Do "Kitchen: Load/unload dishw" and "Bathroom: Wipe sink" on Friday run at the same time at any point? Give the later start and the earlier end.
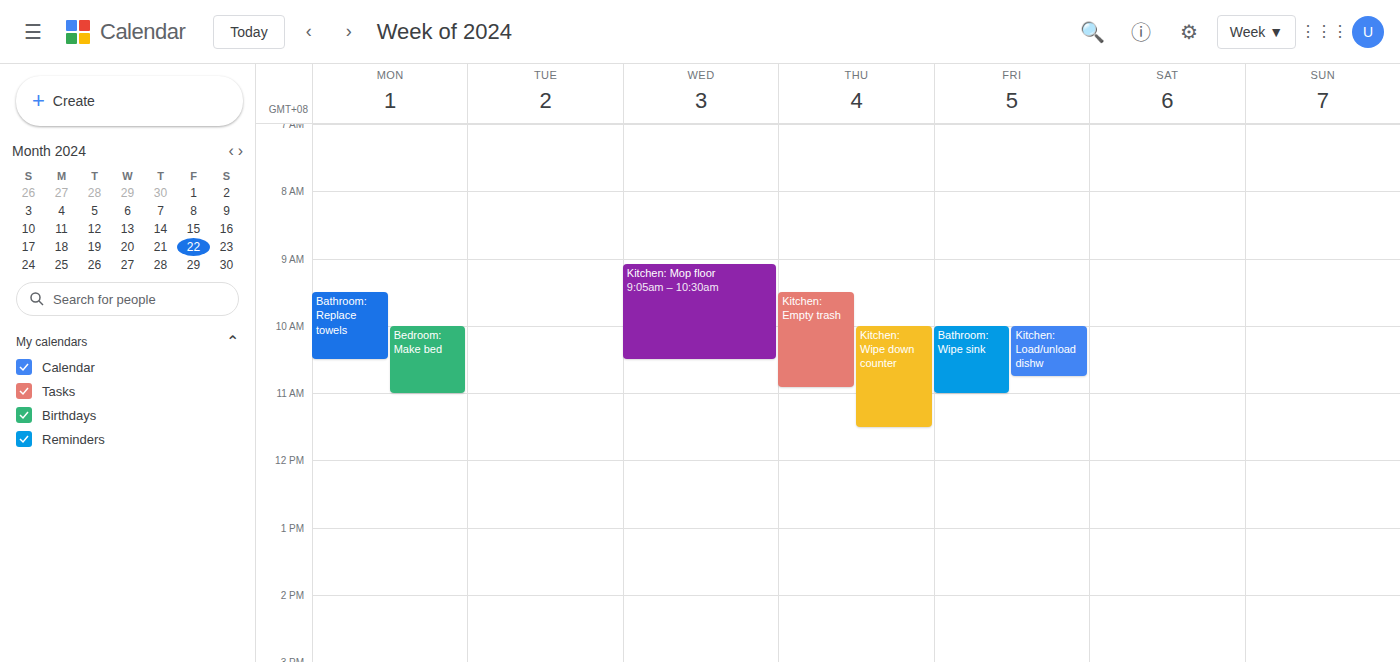
"Bathroom: Wipe sink" starts at 10:00 AM, before "Kitchen: Load/unload dishw" ends at 10:45 AM -- they overlap.